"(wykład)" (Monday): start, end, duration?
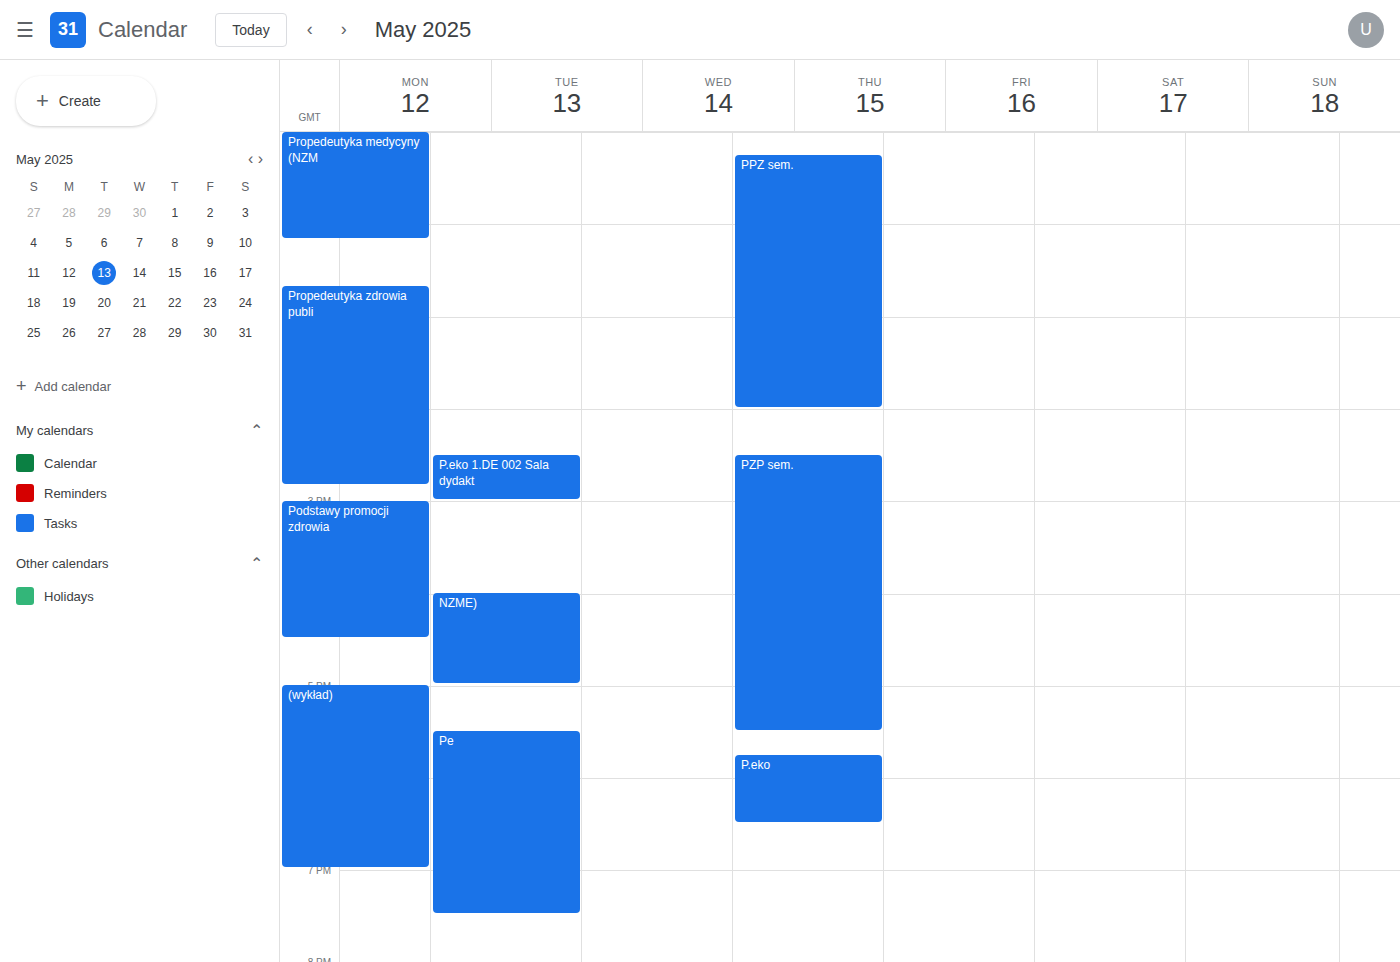
5:00 PM to 7:00 PM, 2 hours